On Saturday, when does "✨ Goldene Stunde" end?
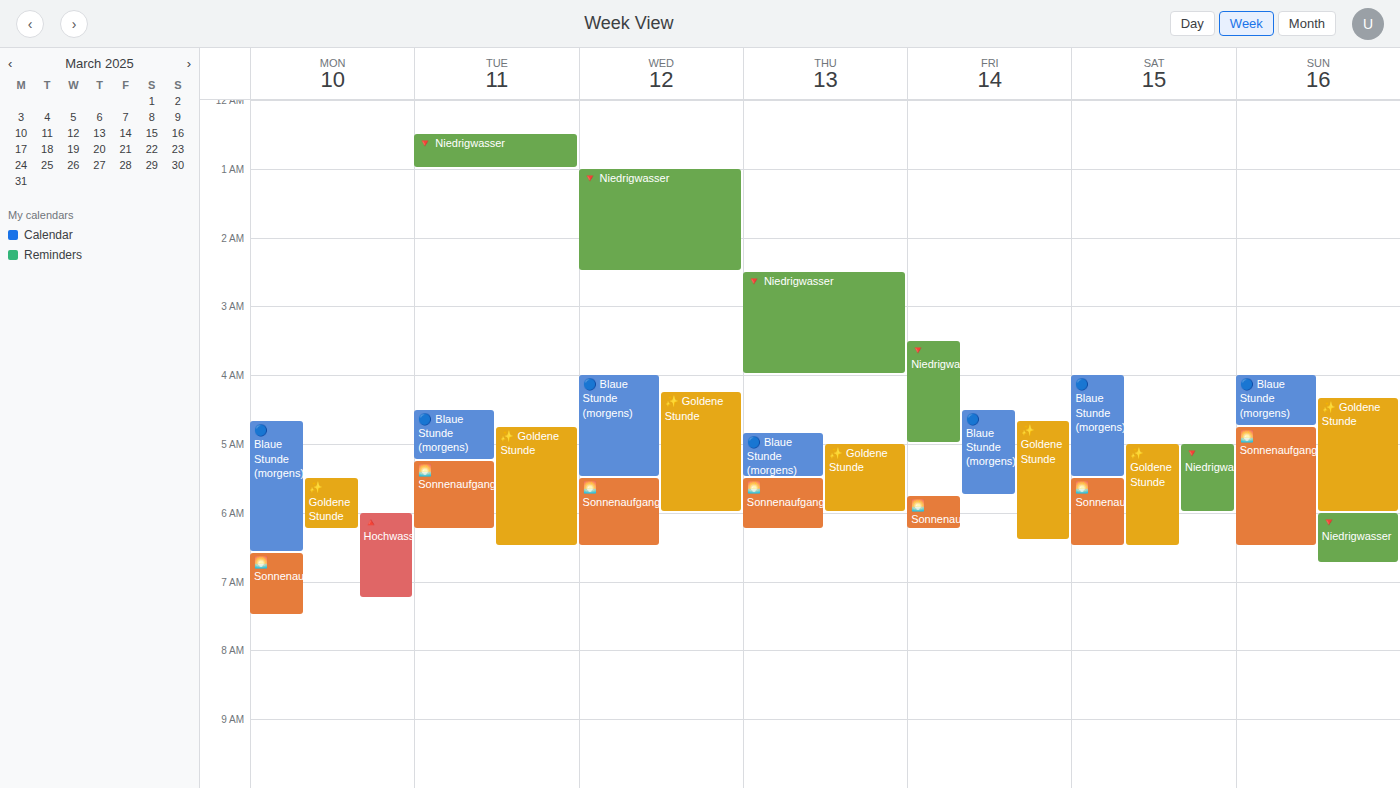
06:30